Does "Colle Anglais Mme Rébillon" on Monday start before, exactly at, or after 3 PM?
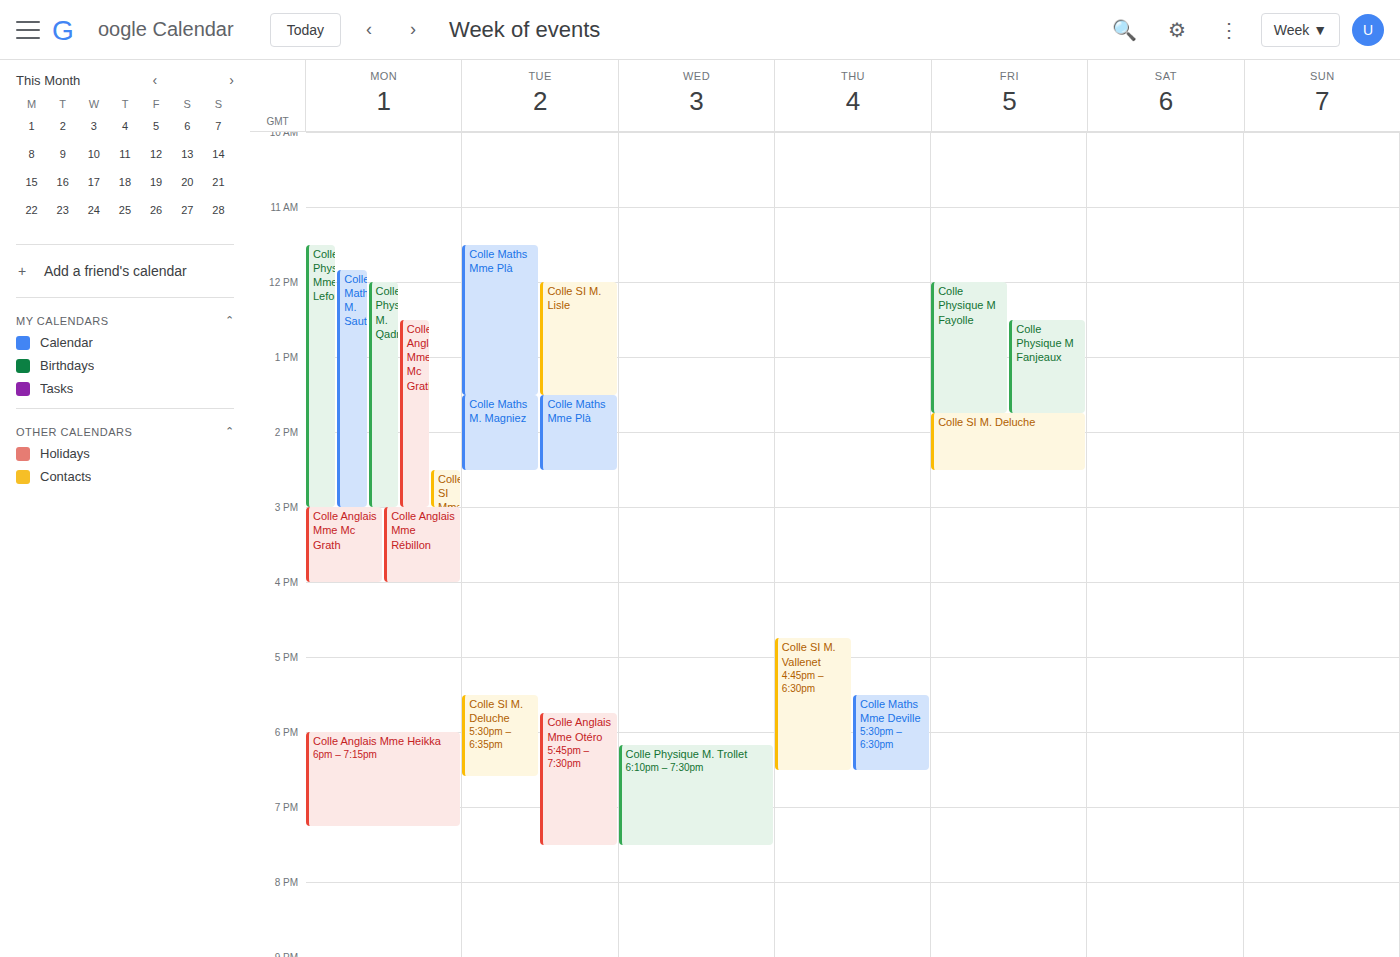
3:00 PM -- exactly at 3 PM, on the 3 PM line.